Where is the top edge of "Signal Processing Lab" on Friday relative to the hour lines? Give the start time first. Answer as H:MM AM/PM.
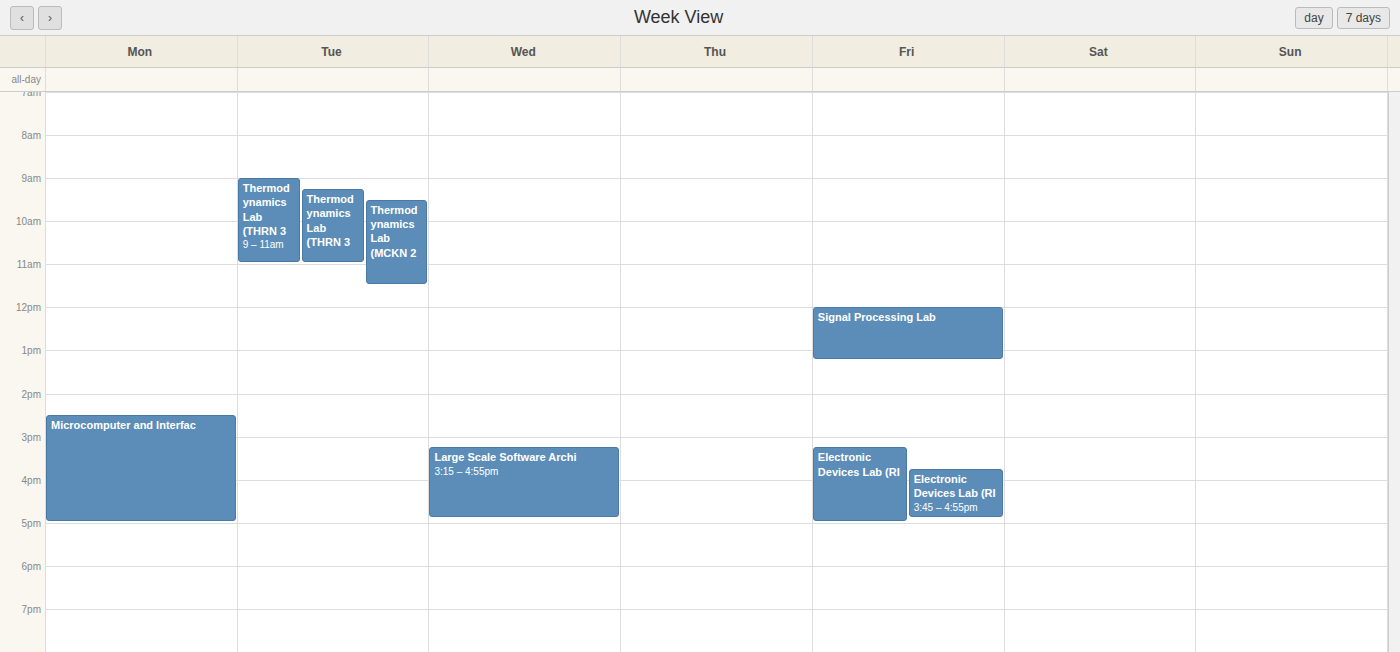
12:00 PM -- exactly on the 12 PM line.